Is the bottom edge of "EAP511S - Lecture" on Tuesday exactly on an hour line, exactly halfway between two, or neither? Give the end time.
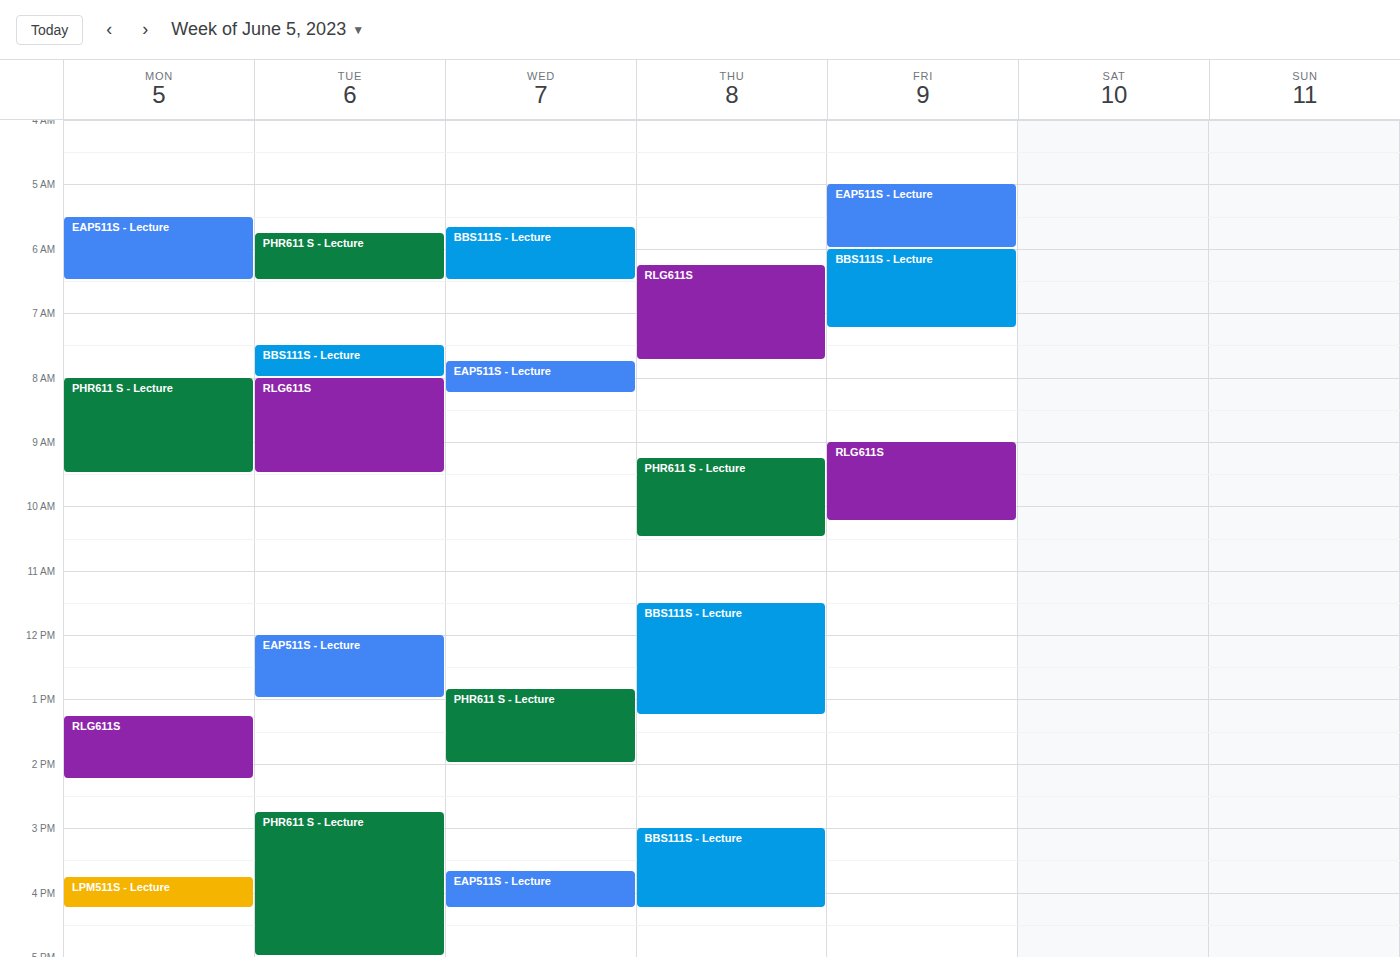
13:00 -- exactly on the 13:00 line.